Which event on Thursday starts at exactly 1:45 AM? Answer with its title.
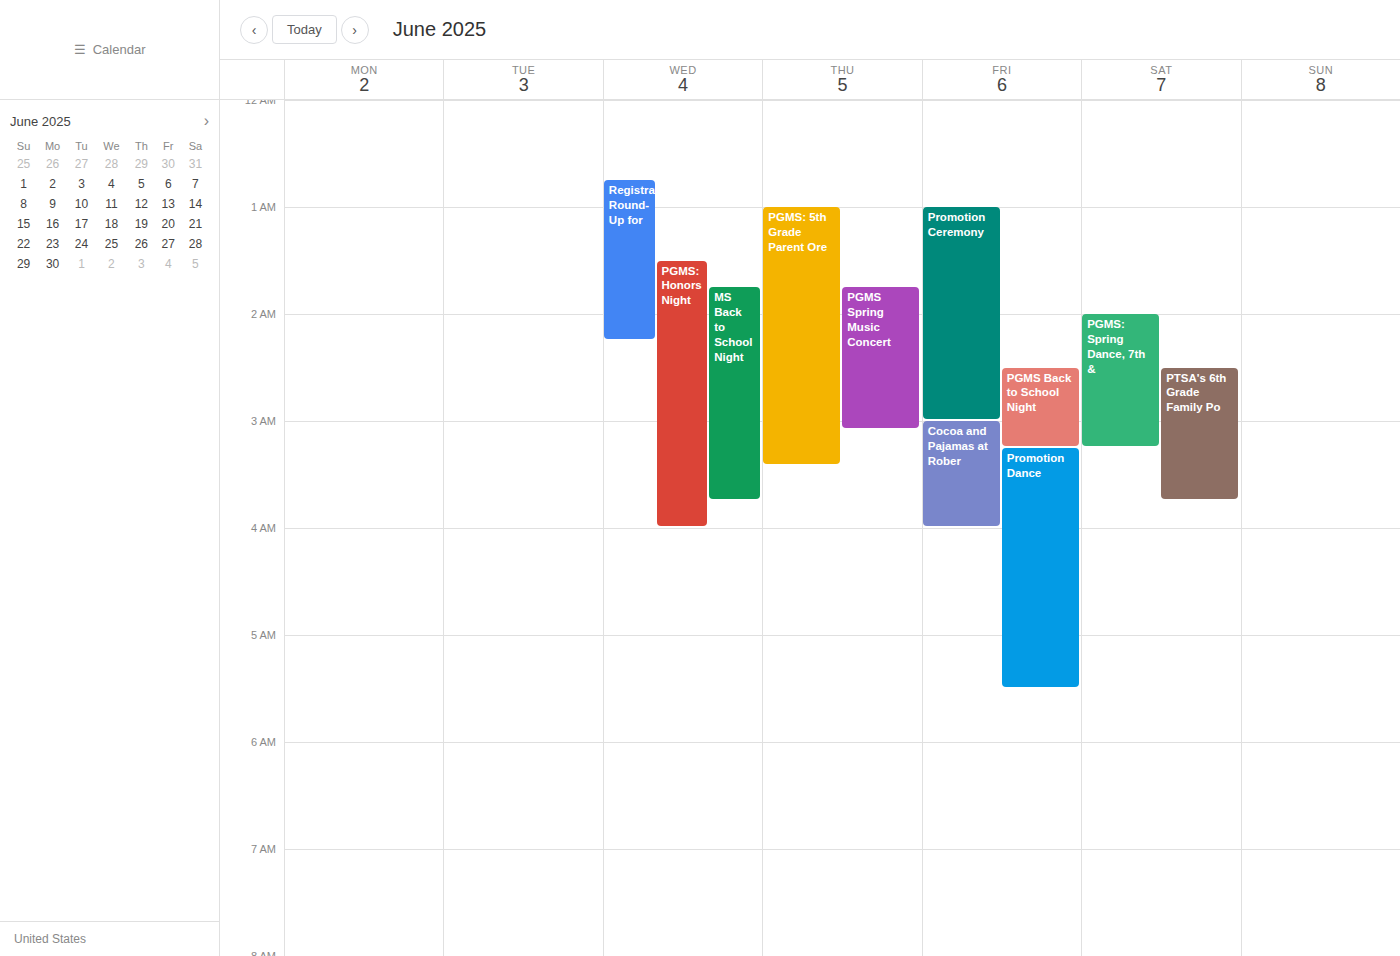
"PGMS Spring Music Concert"